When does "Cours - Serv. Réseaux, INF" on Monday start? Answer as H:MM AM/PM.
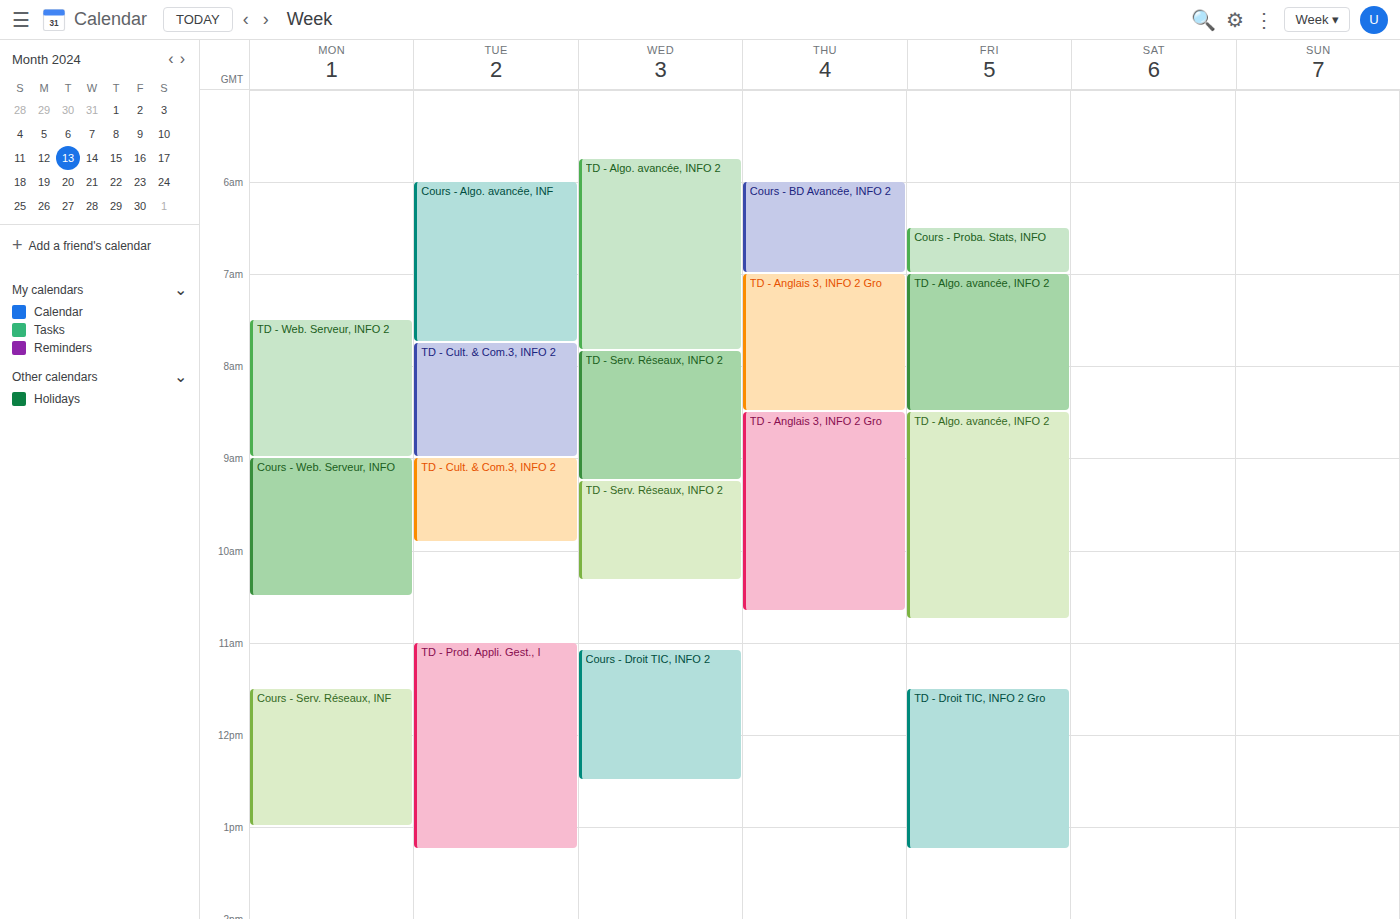
11:30 AM